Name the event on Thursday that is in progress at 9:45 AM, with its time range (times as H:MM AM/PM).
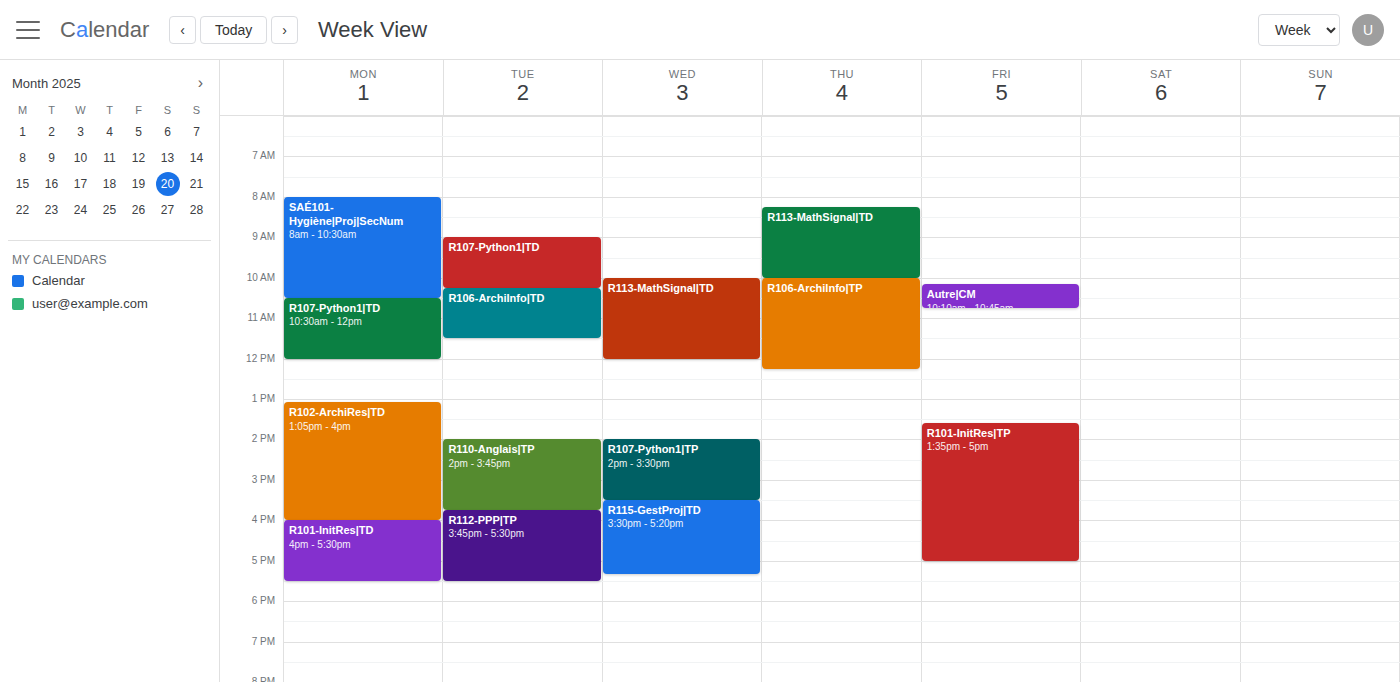
"R113-MathSignal|TD", 8:15 AM to 10:00 AM